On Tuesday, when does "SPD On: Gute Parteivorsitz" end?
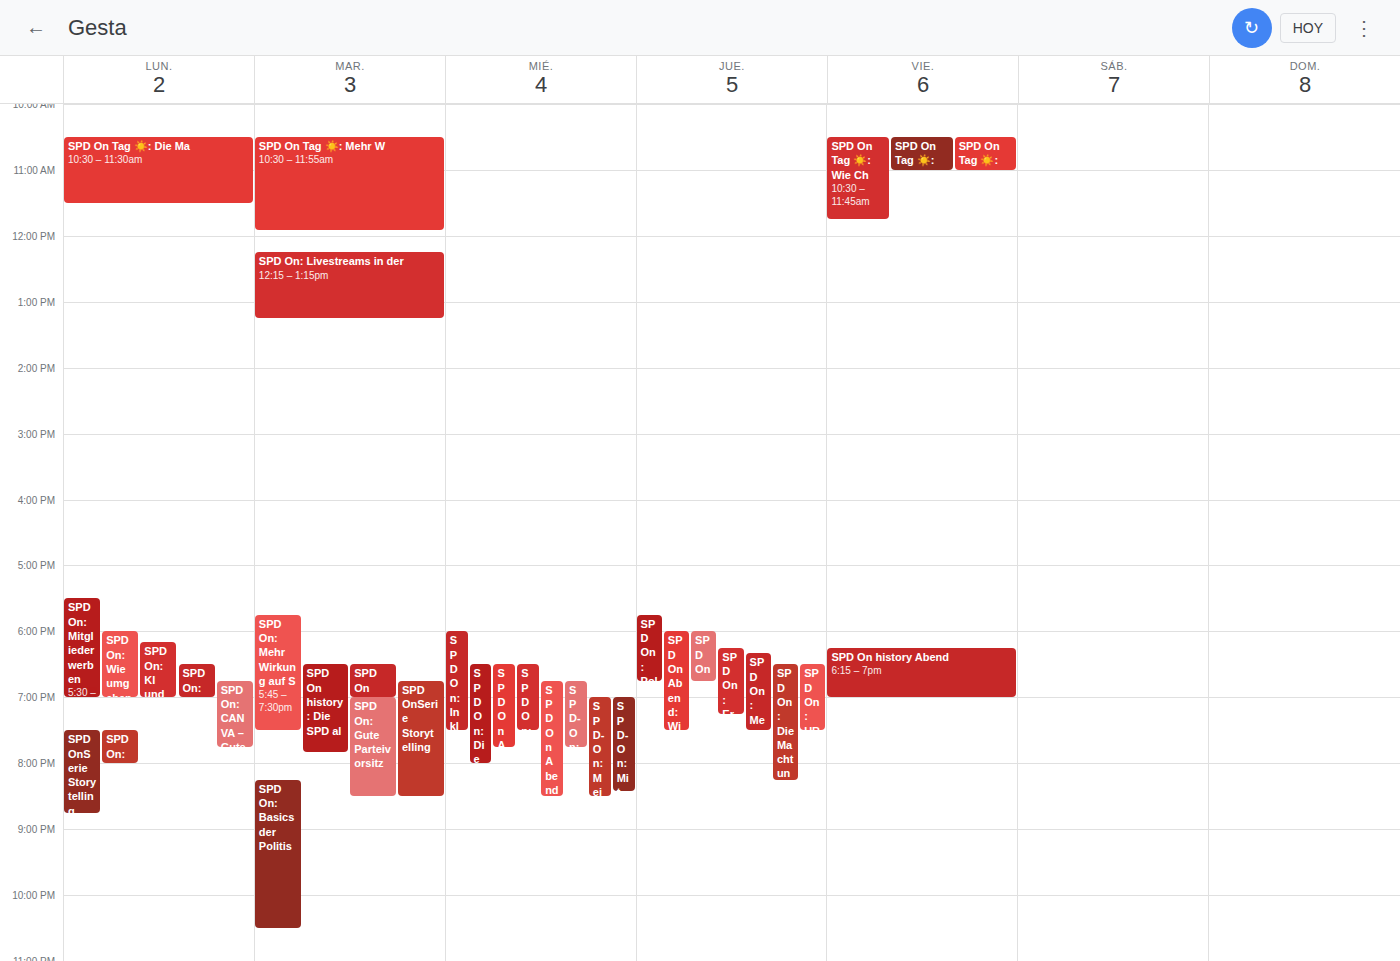
8:30 PM